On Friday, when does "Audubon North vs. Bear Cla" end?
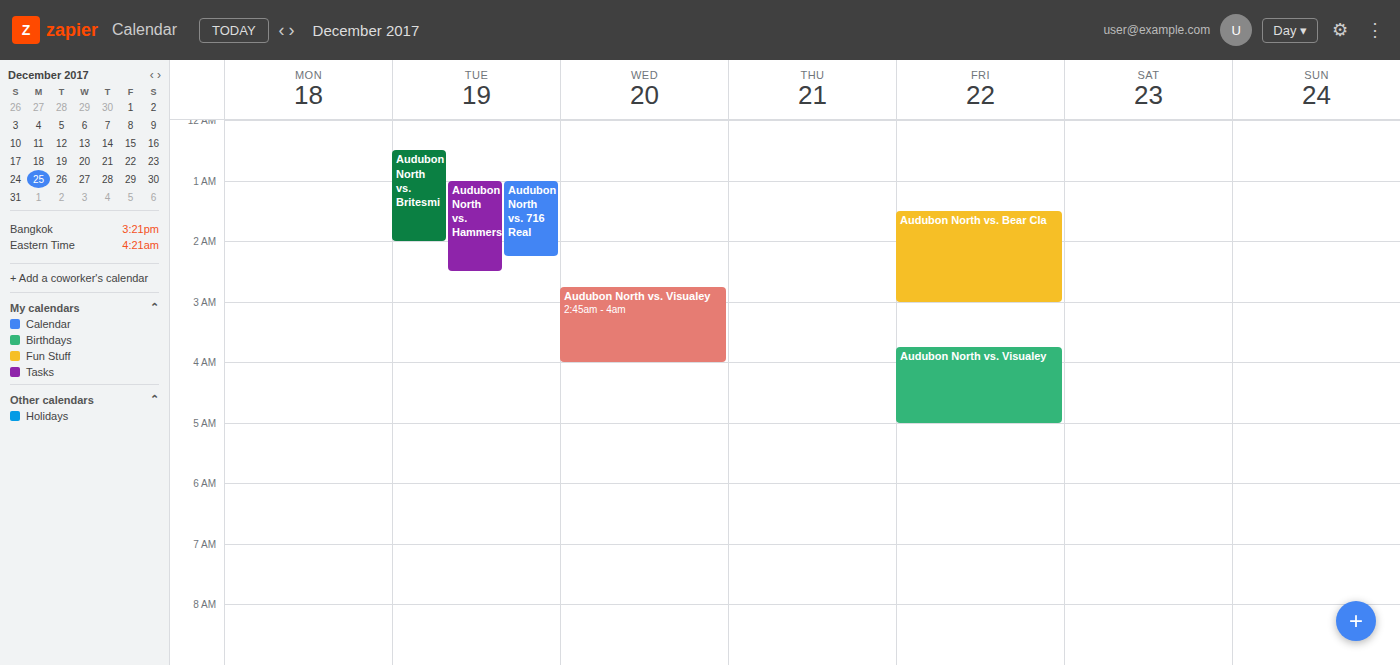
3:00 AM